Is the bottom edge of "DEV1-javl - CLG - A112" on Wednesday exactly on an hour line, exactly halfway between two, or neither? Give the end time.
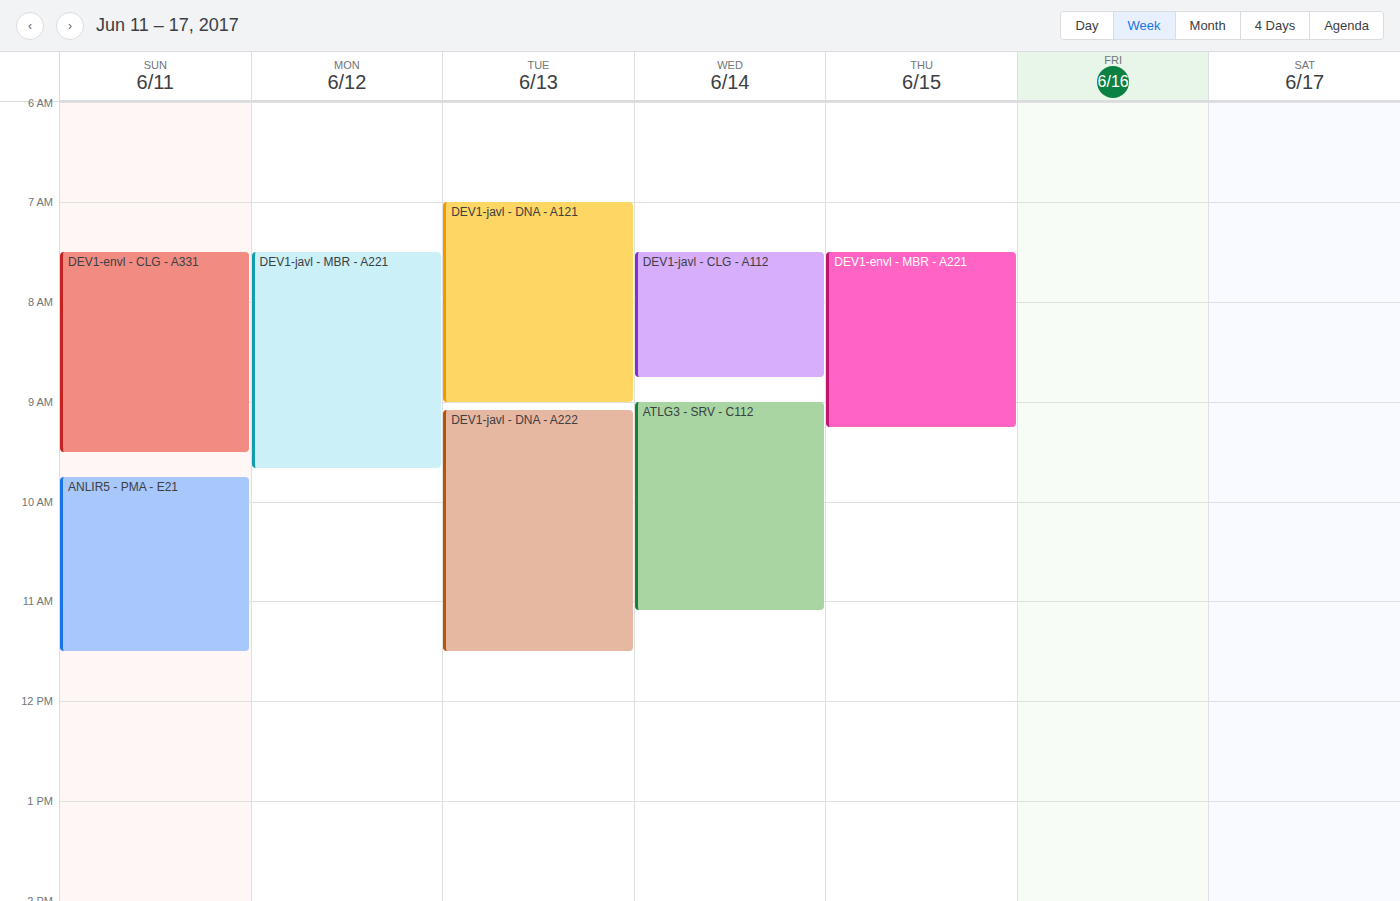
8:45 AM -- neither: three quarters of the way from the 8 AM line to the 9 AM line.